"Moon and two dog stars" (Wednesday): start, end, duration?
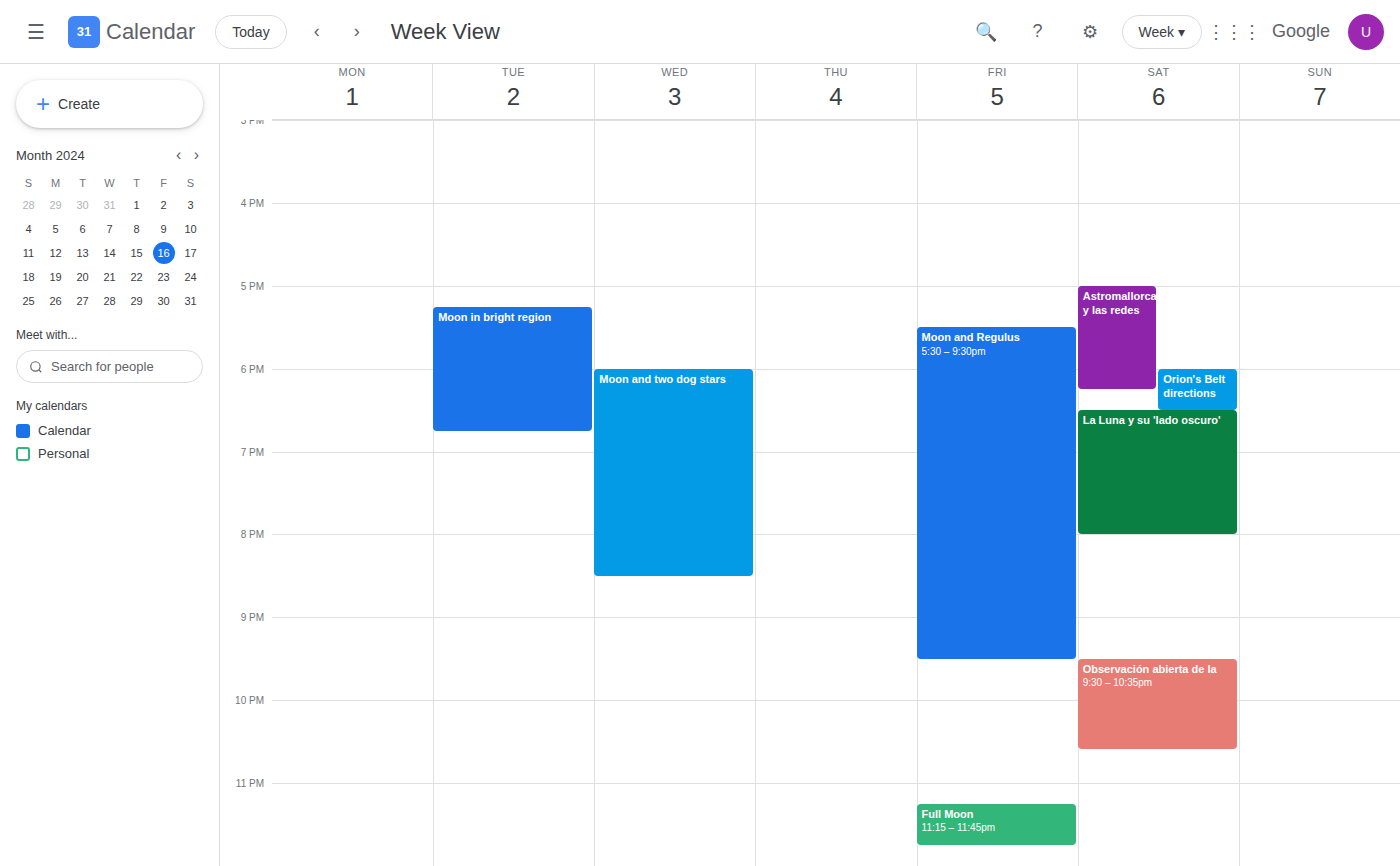
6:00 PM to 8:30 PM, 2 hours 30 minutes